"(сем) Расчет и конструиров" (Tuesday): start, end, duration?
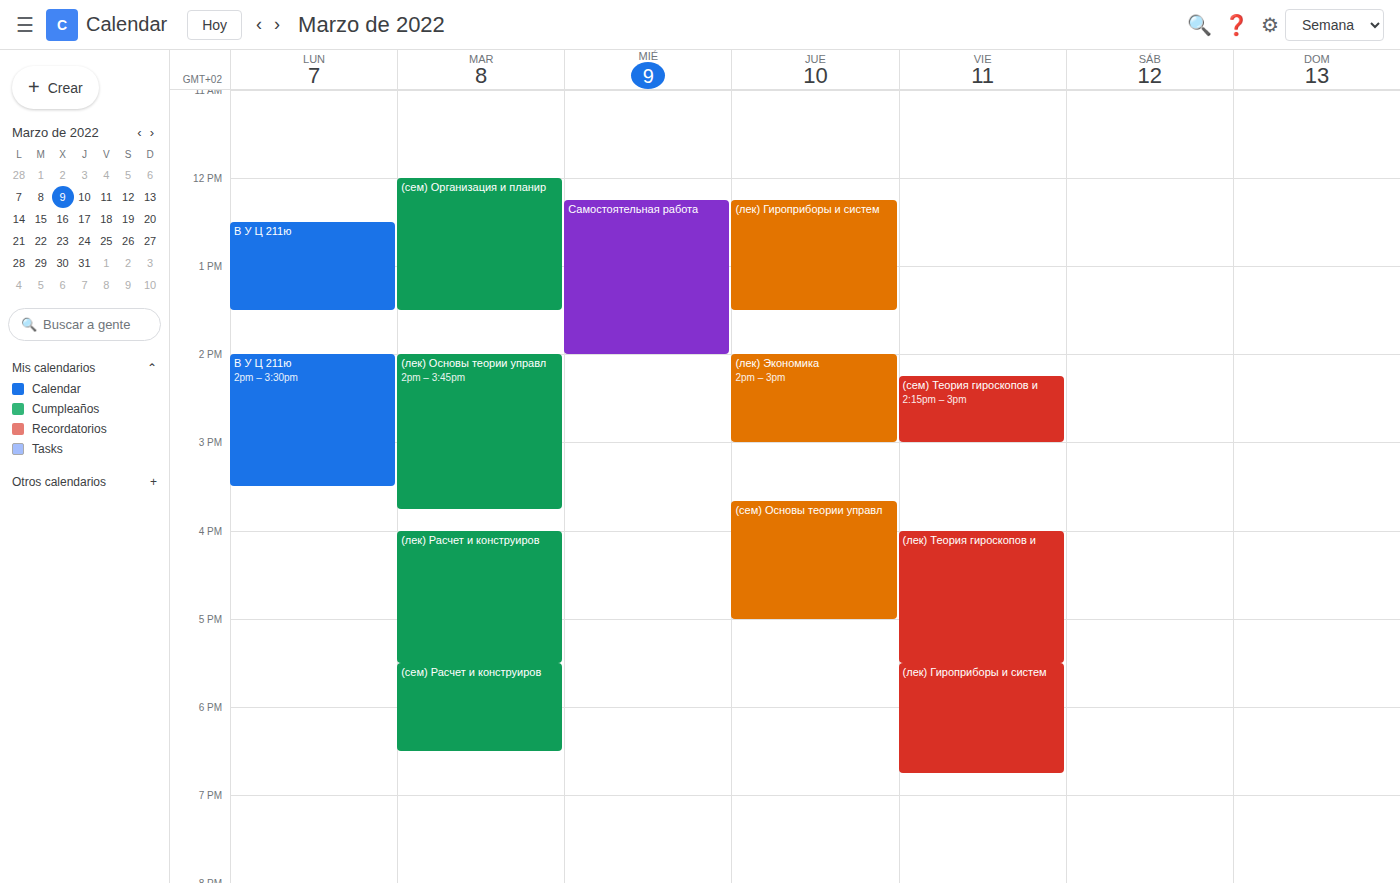
5:30 PM to 6:30 PM, 1 hour